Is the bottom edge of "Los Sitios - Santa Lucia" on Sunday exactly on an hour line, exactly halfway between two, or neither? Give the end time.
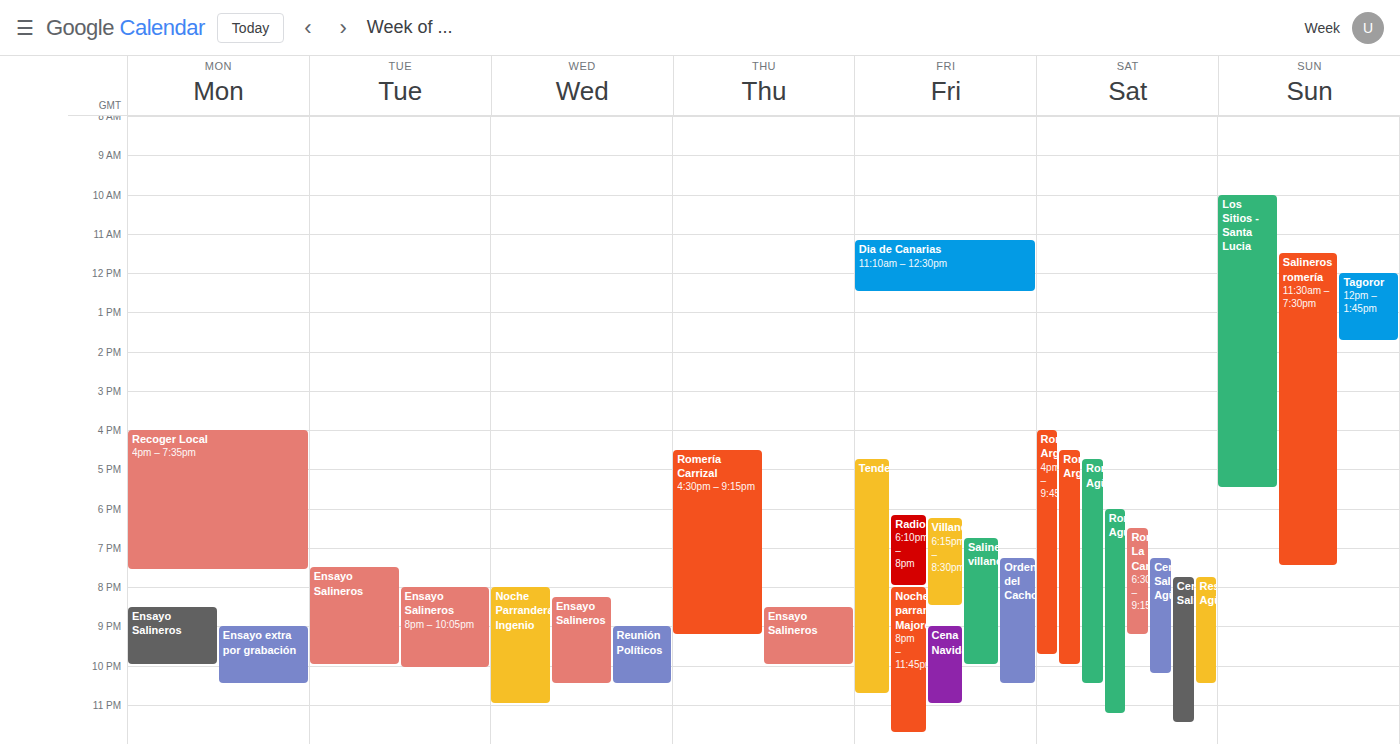
5:30 PM -- halfway between the 5 PM and 6 PM lines.